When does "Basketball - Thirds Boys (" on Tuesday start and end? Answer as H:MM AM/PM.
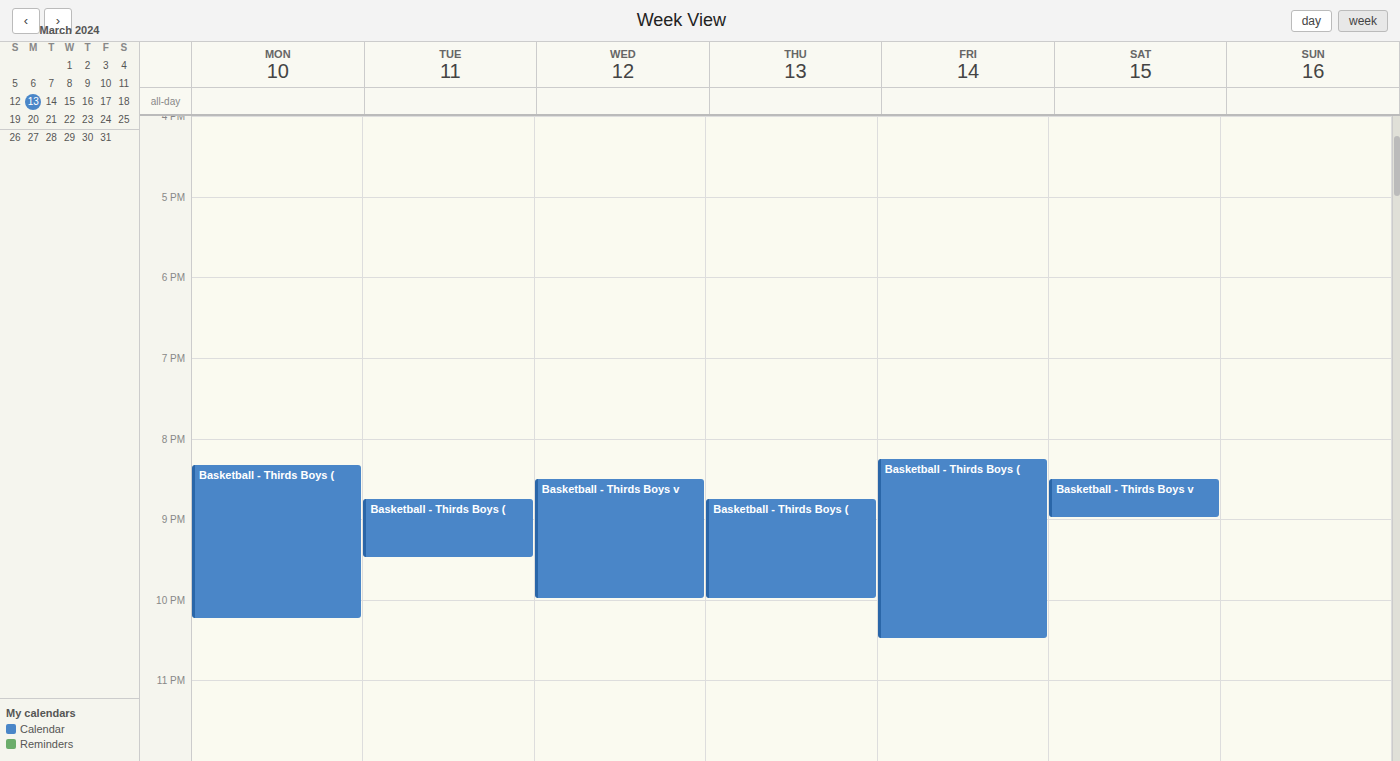
8:45 PM to 9:30 PM